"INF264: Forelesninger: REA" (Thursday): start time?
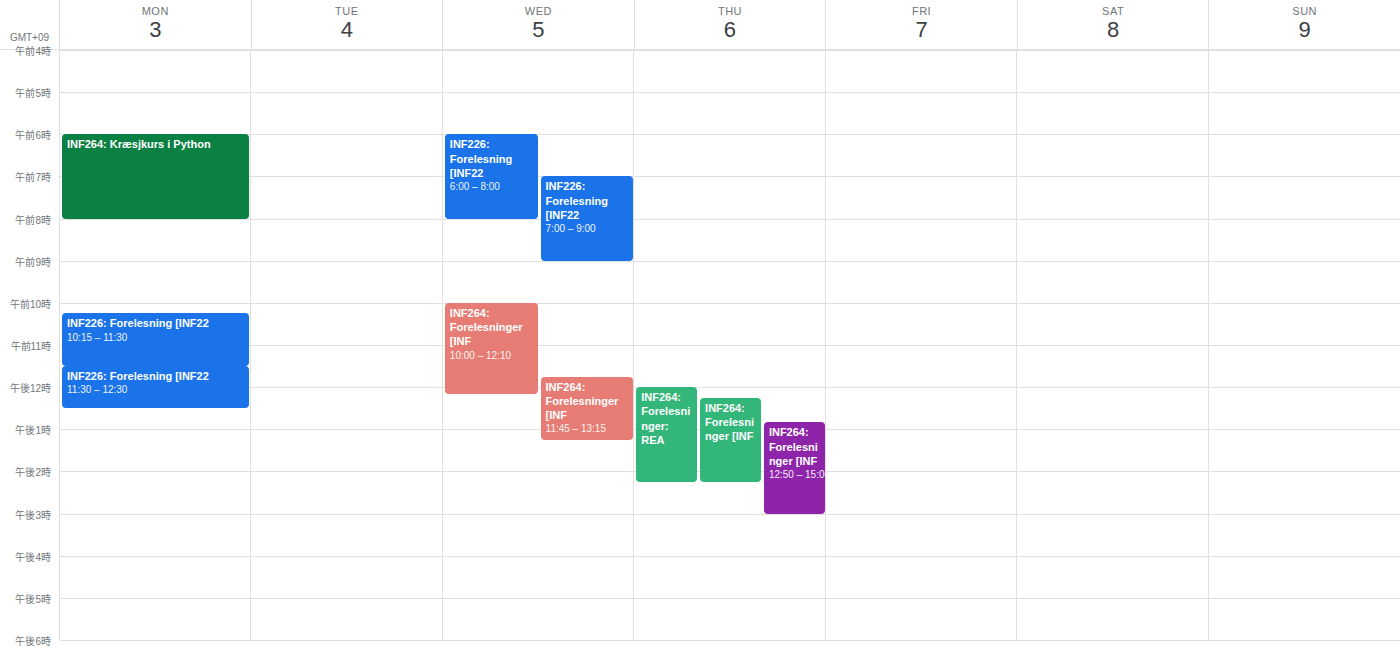
12:00 PM